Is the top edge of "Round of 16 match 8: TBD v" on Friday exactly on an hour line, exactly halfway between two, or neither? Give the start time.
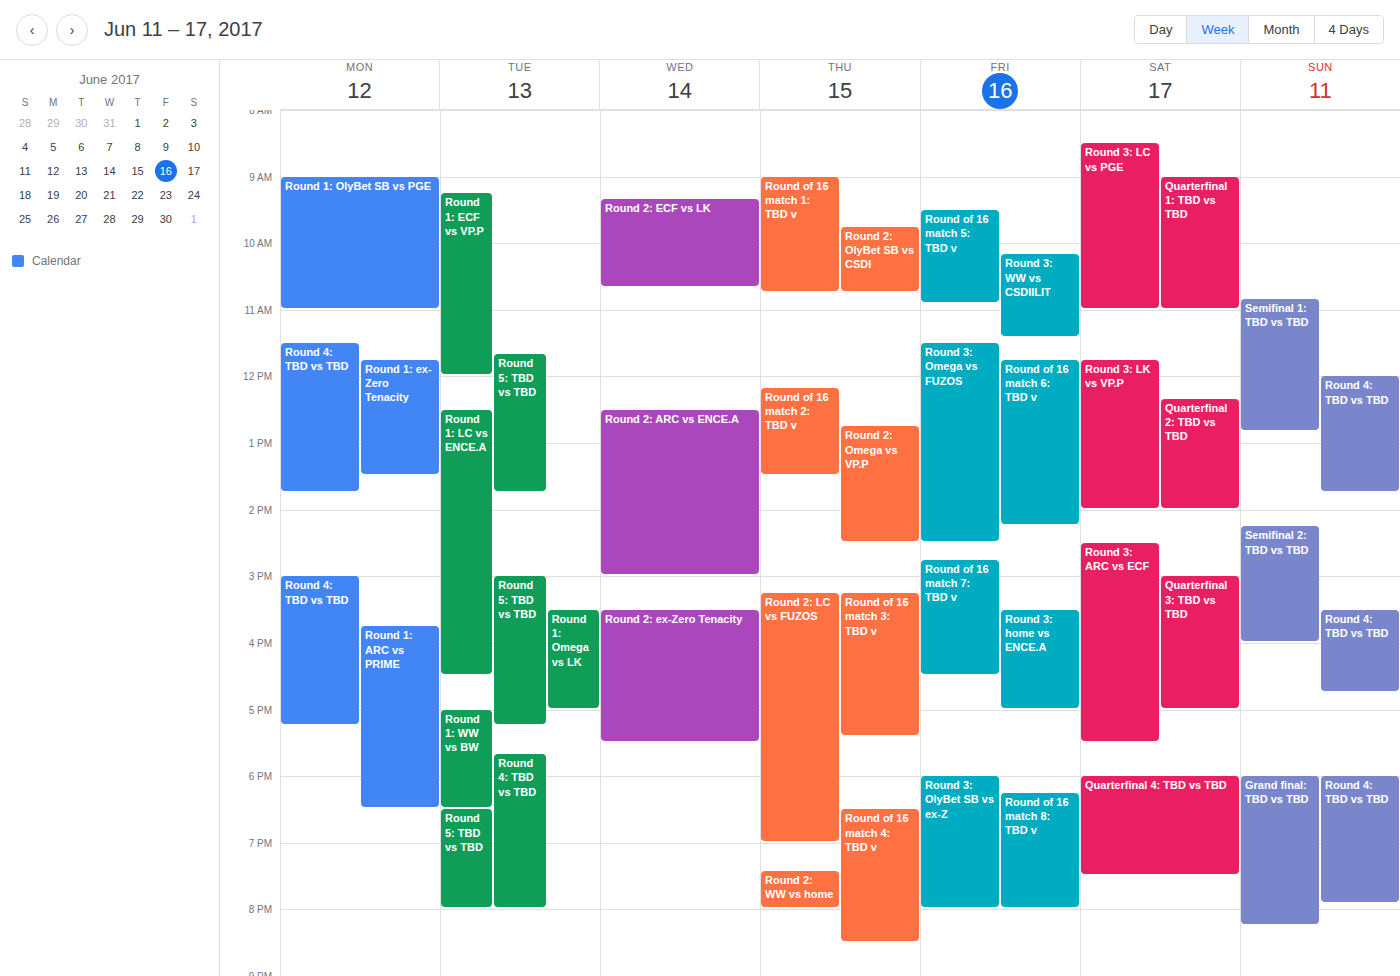
6:15 PM -- neither: a quarter of the way from the 6 PM line to the 7 PM line.